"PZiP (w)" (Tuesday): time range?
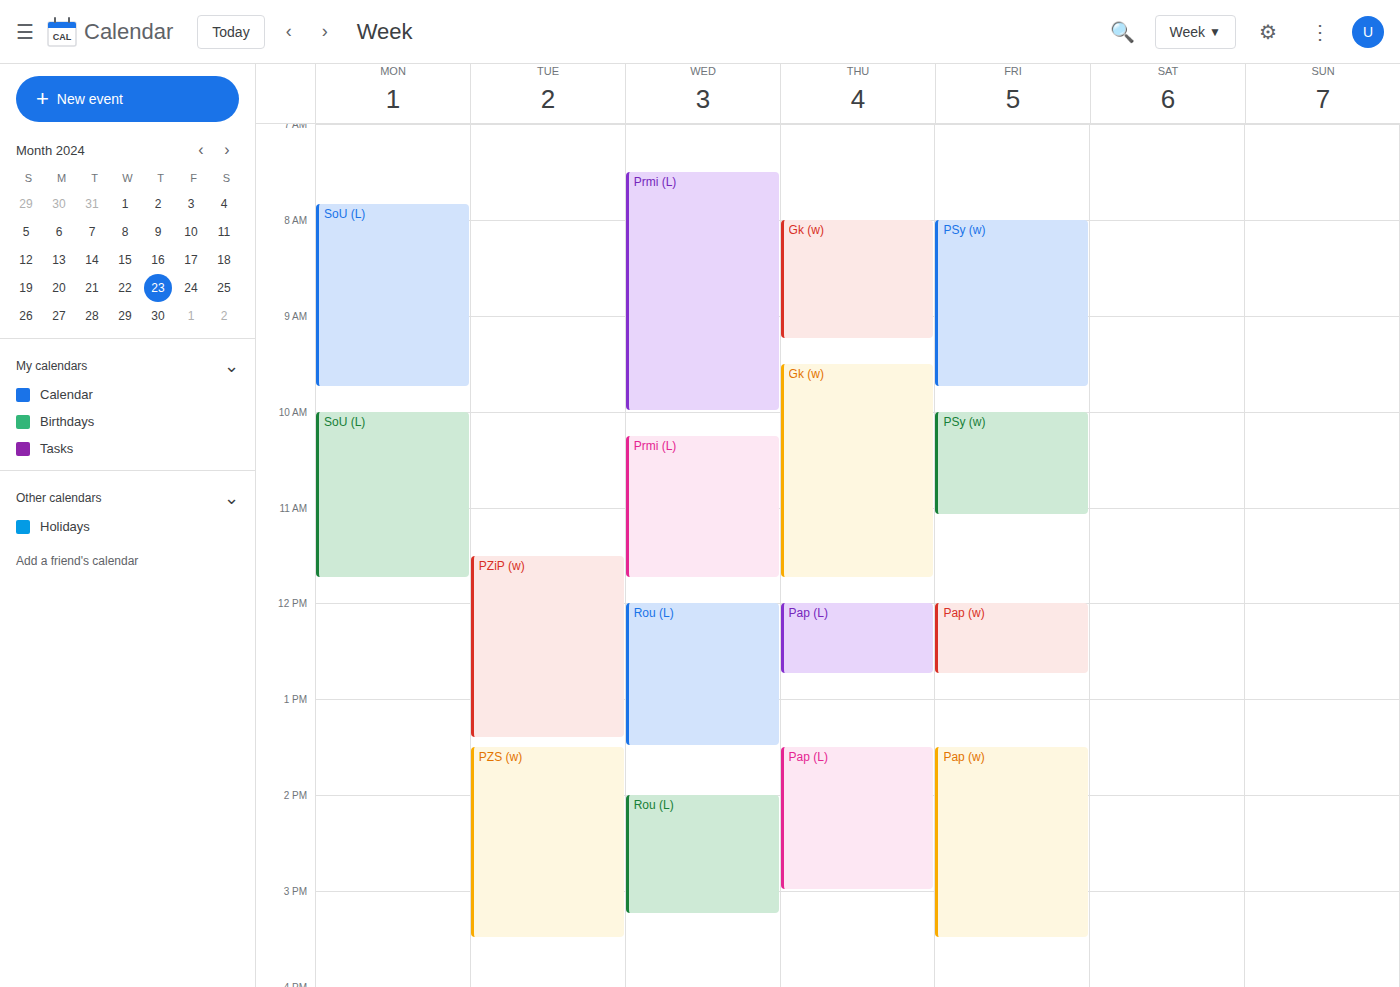
11:30 AM to 1:25 PM